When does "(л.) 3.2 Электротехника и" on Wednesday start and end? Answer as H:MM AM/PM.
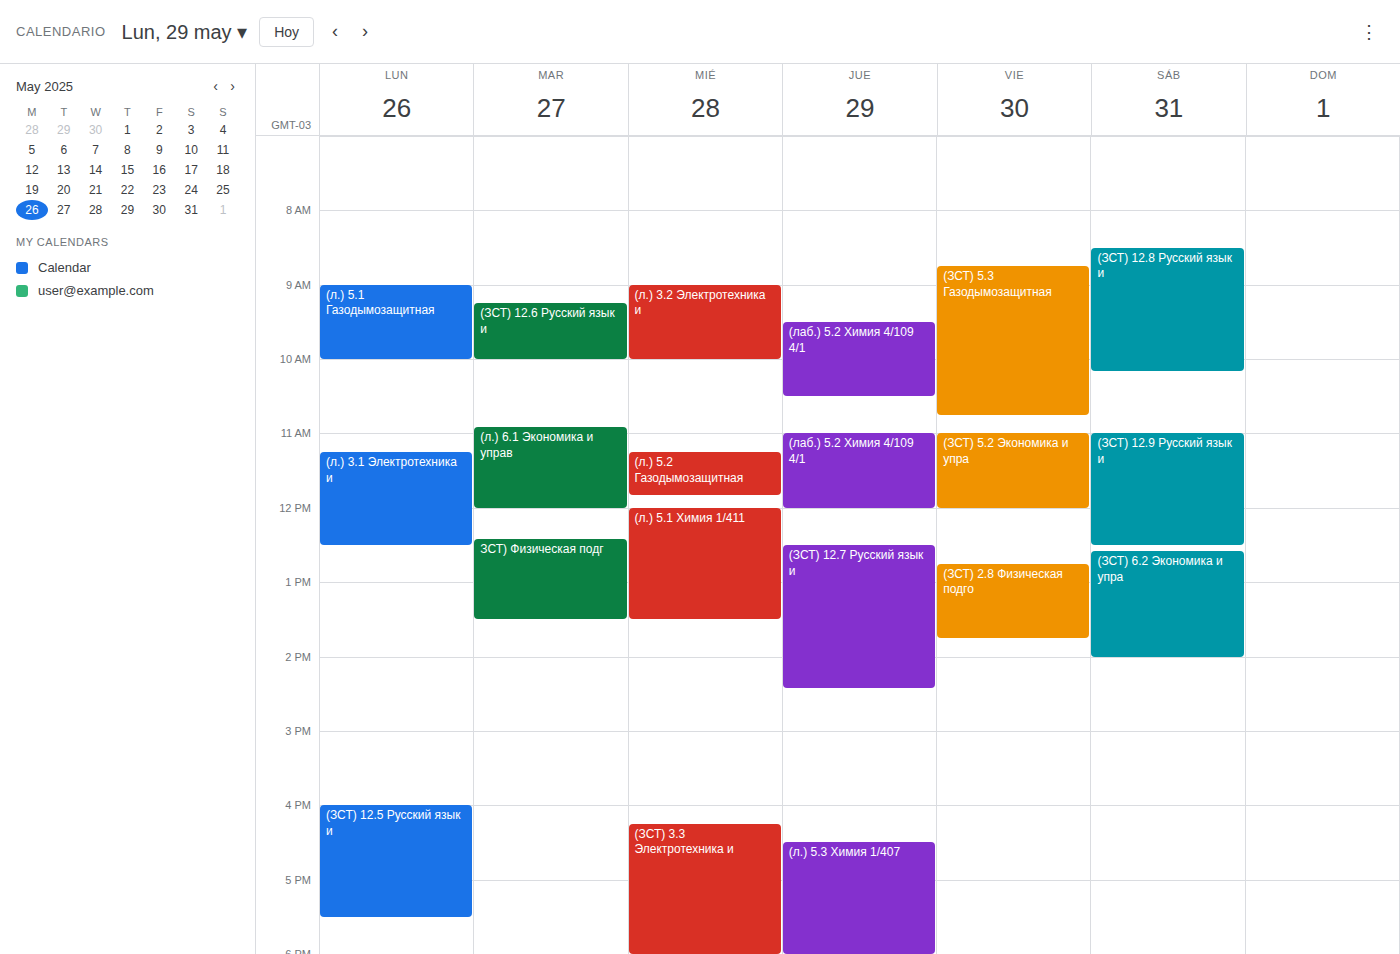
9:00 AM to 10:00 AM